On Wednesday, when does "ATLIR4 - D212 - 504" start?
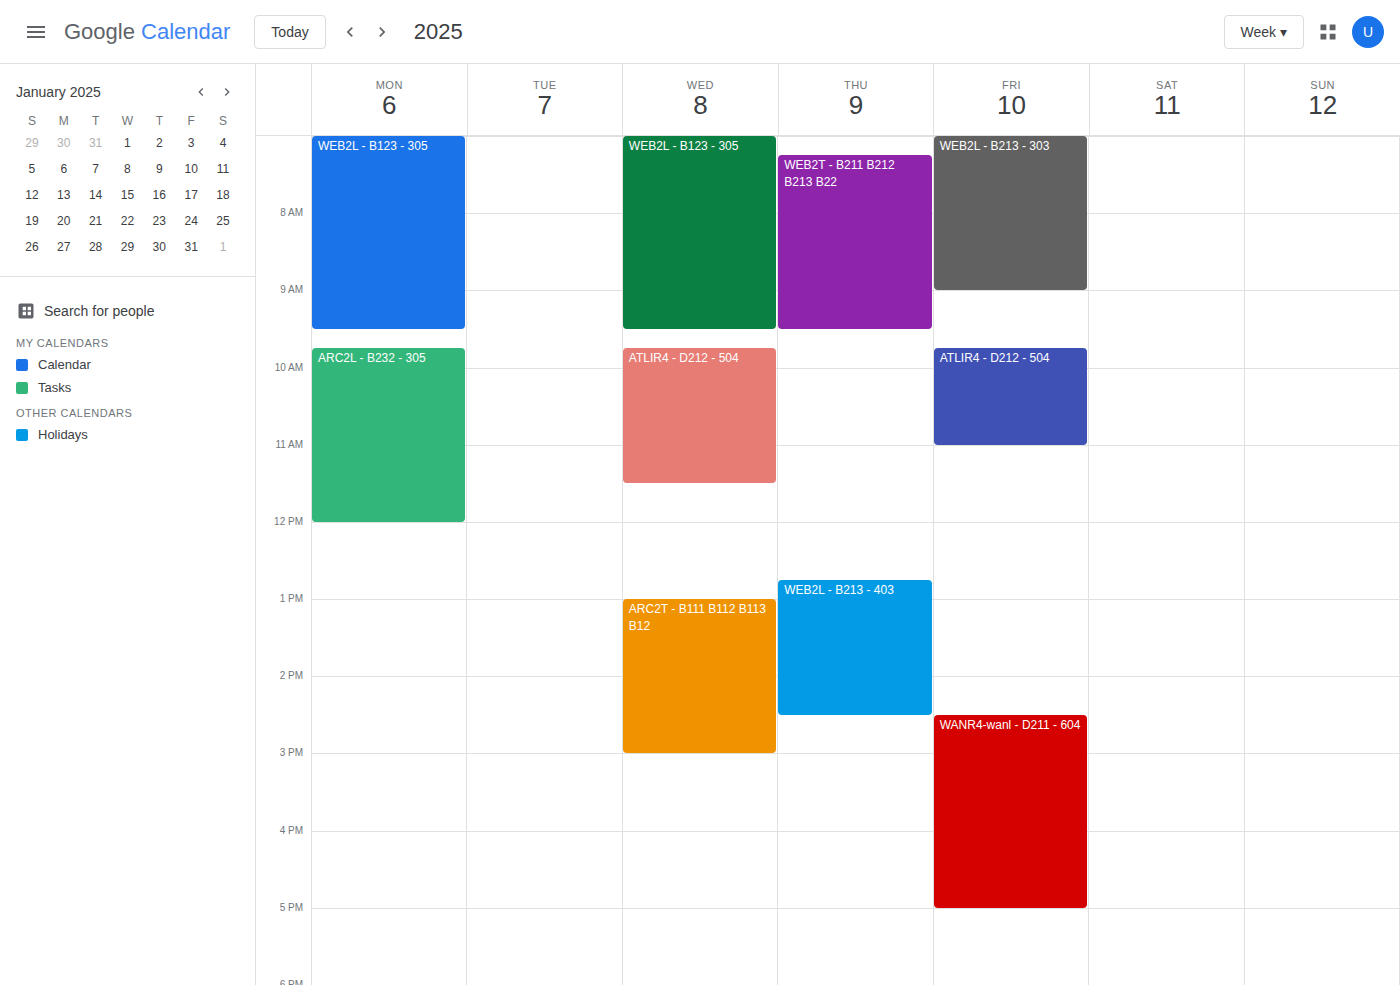
09:45